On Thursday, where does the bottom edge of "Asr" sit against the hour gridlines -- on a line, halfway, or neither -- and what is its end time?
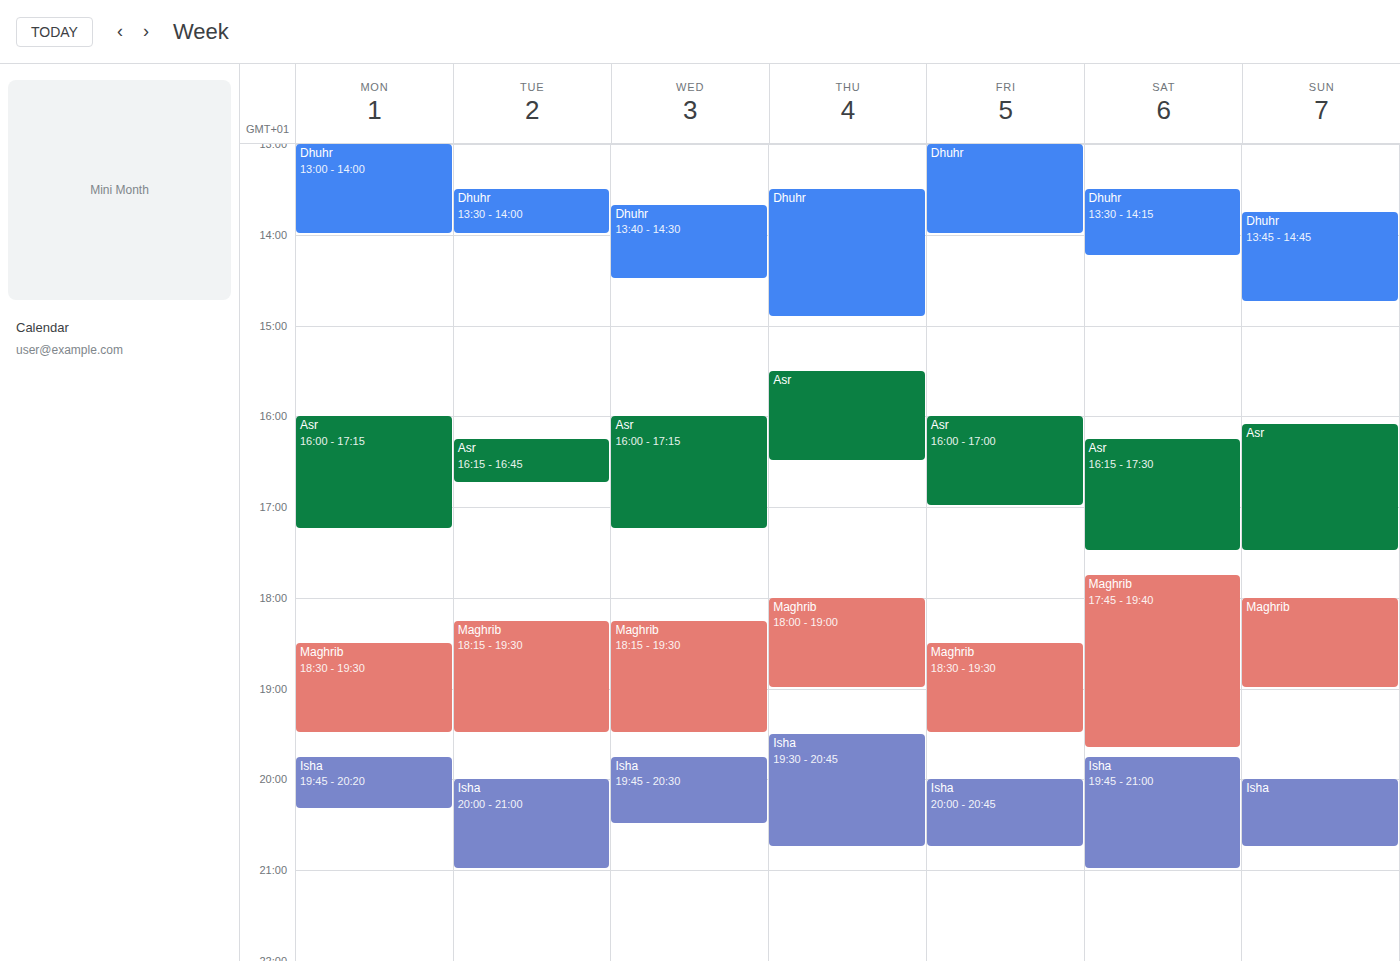
4:30 PM -- halfway between the 4 PM and 5 PM lines.